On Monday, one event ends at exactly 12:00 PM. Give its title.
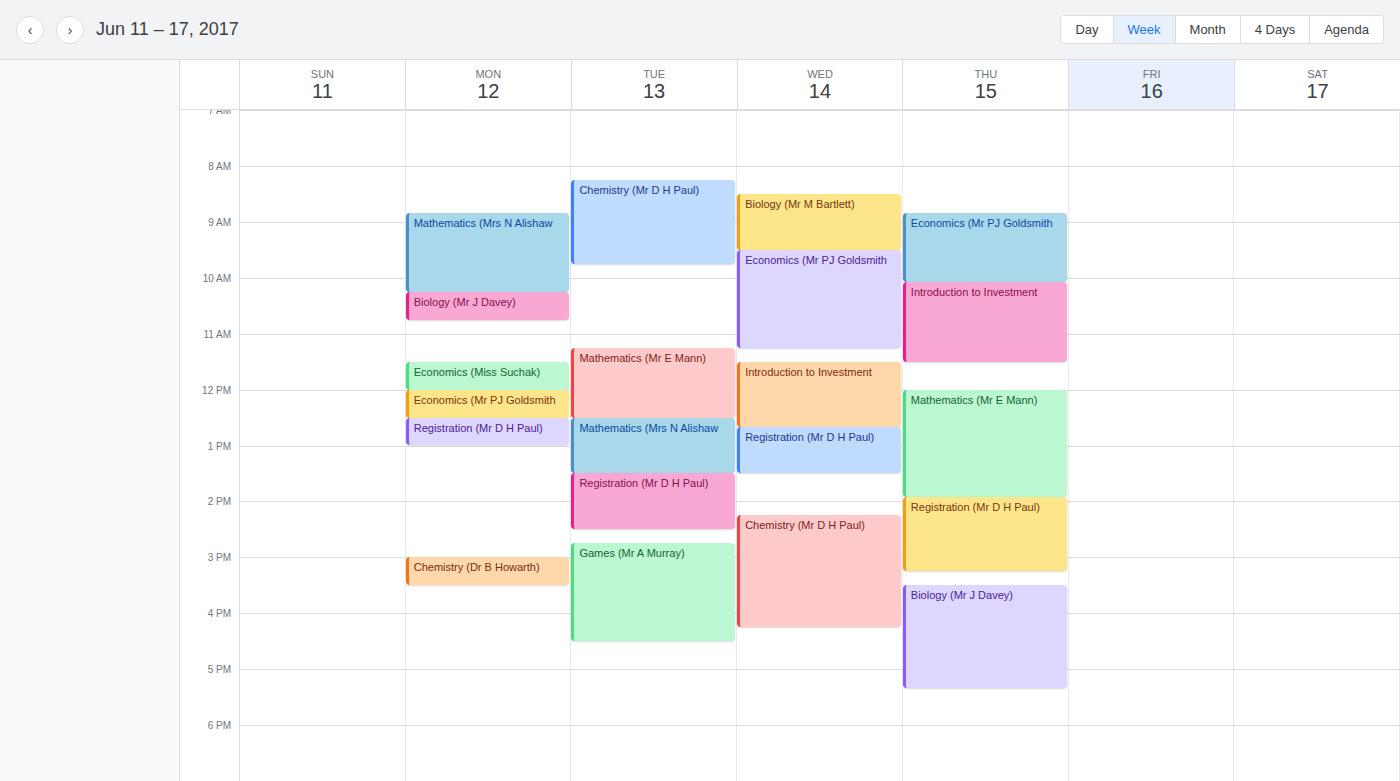
"Economics (Miss Suchak)"